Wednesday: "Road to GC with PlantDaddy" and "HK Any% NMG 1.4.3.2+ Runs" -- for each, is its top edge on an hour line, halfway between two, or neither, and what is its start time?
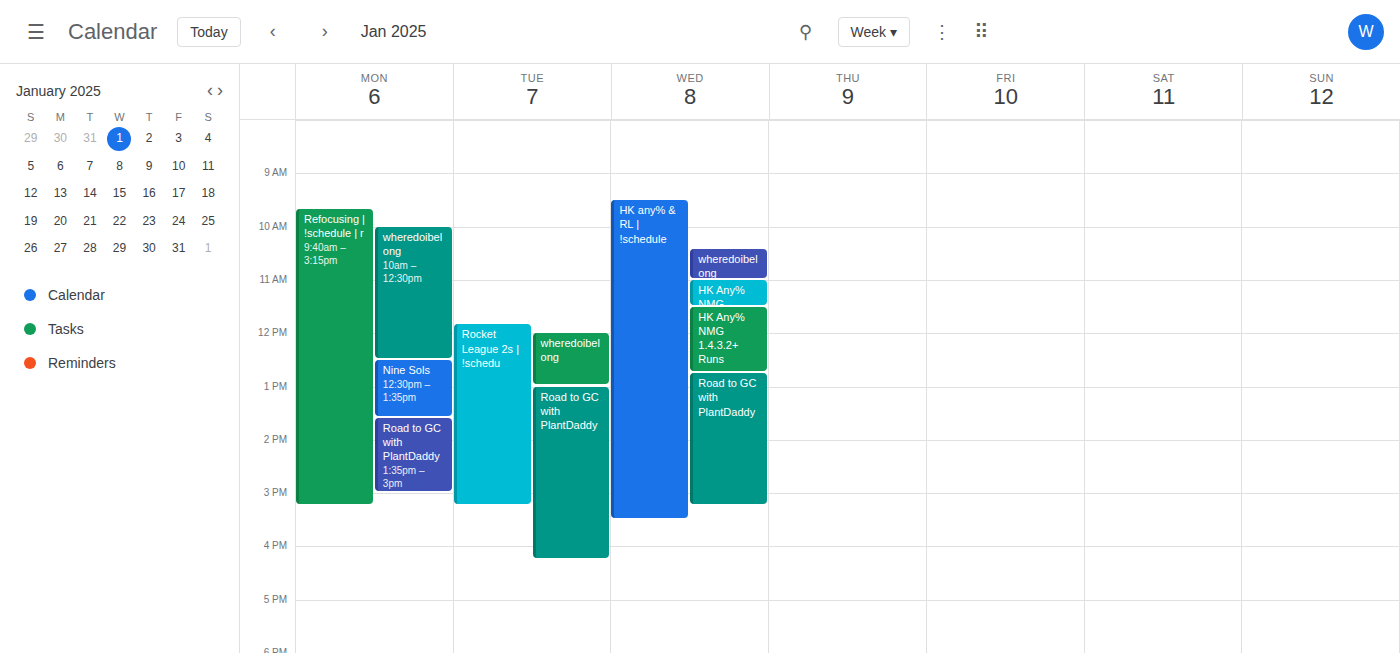
"Road to GC with PlantDaddy": 12:45 PM, neither: three quarters of the way from the 12 PM line to the 1 PM line. "HK Any% NMG 1.4.3.2+ Runs": 11:30 AM, halfway between the 11 AM and 12 PM lines.